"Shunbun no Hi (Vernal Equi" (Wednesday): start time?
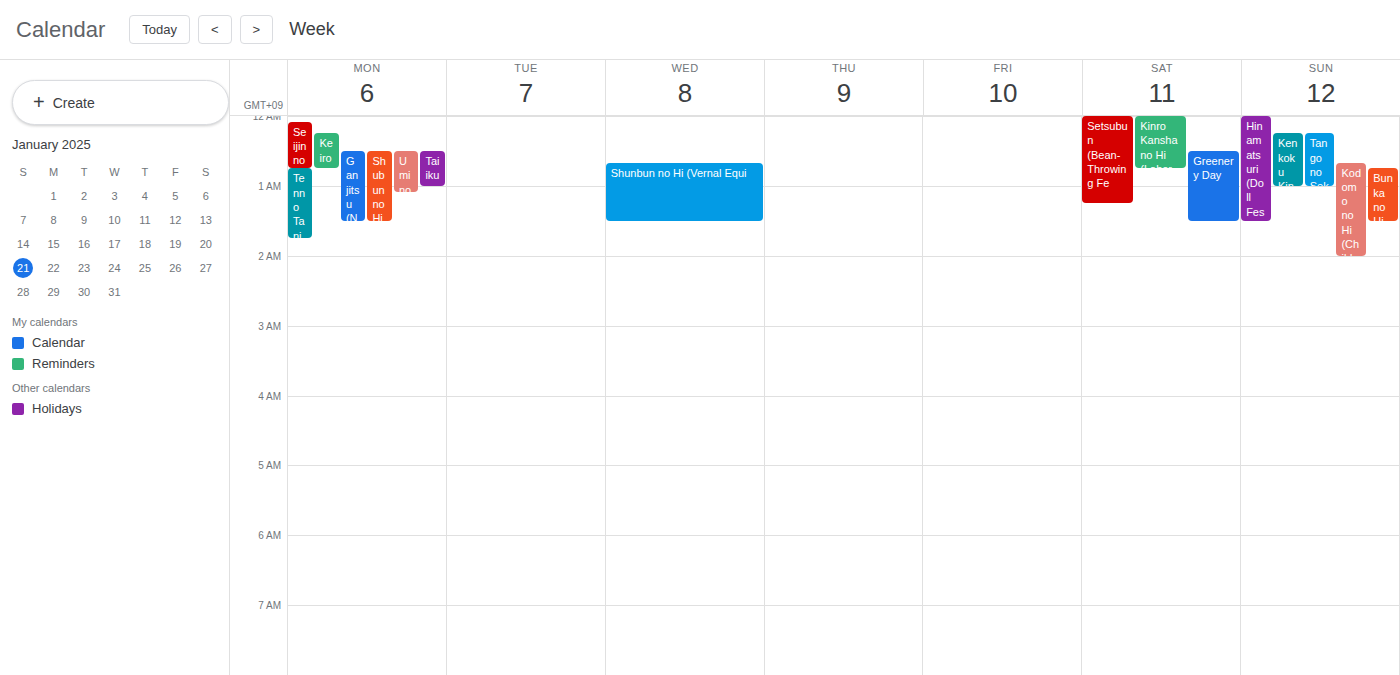
12:40 AM